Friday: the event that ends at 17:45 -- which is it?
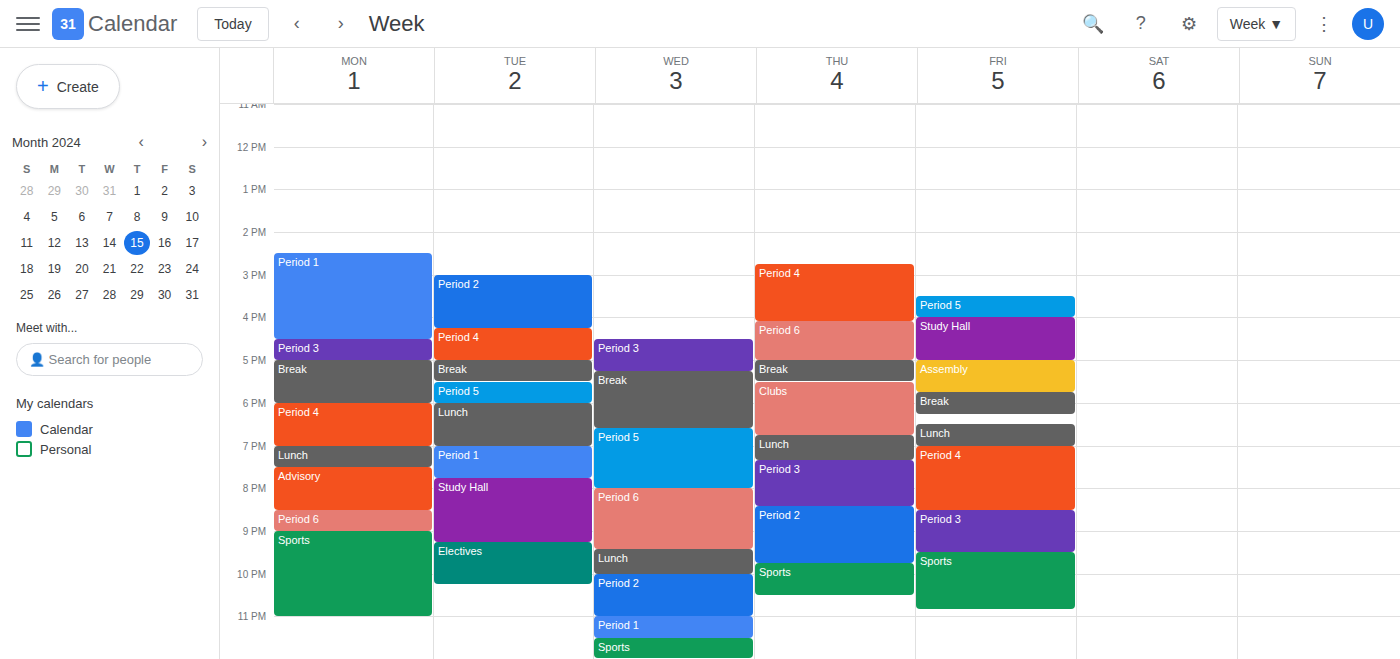
"Assembly"